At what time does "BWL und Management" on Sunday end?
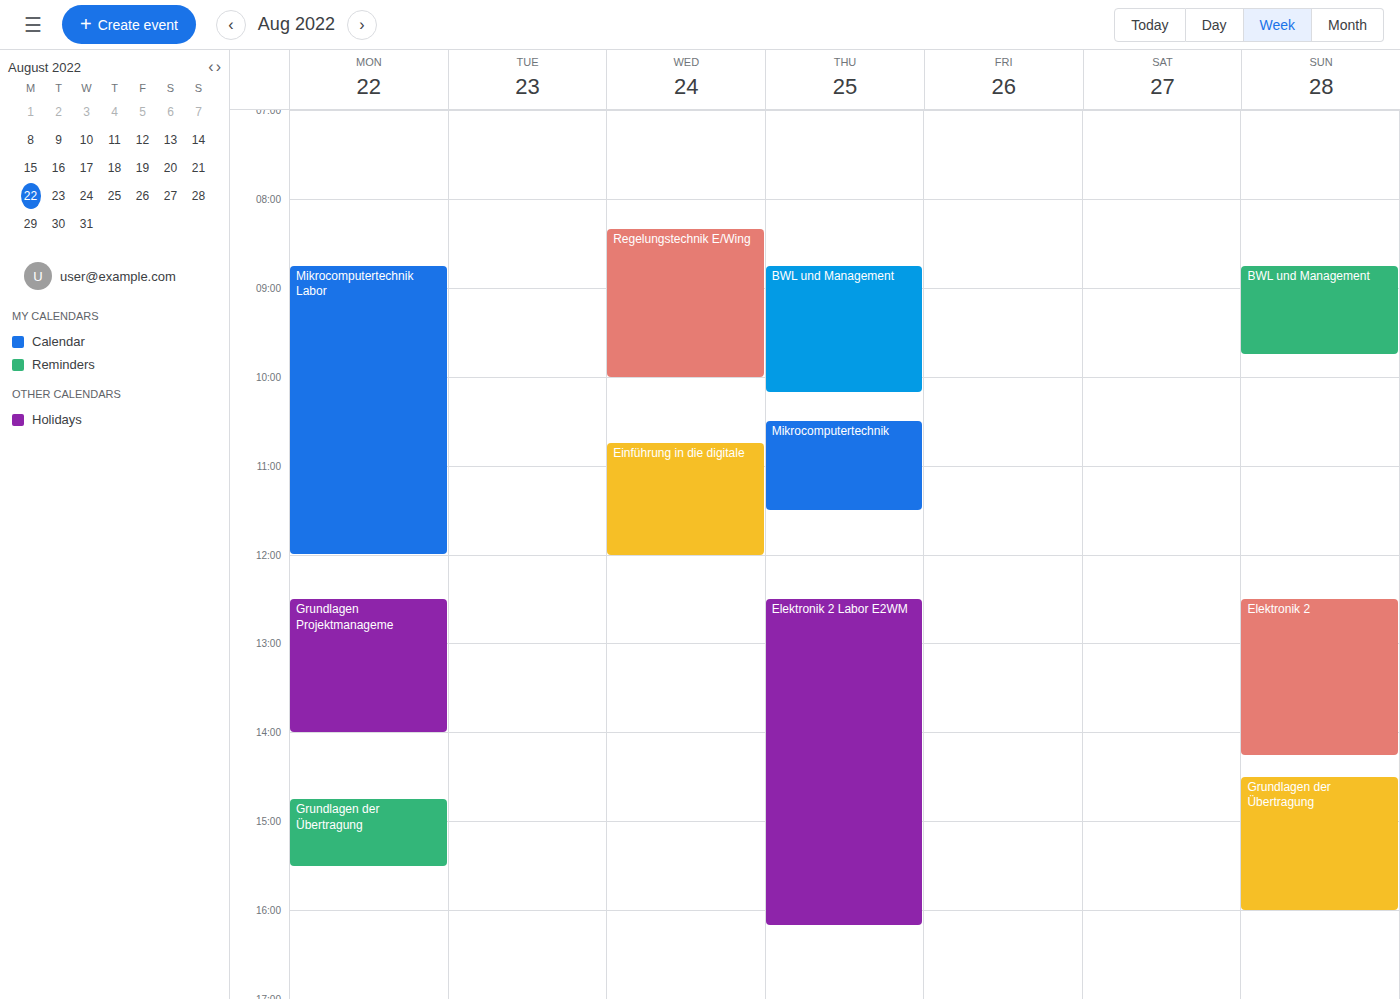
09:45